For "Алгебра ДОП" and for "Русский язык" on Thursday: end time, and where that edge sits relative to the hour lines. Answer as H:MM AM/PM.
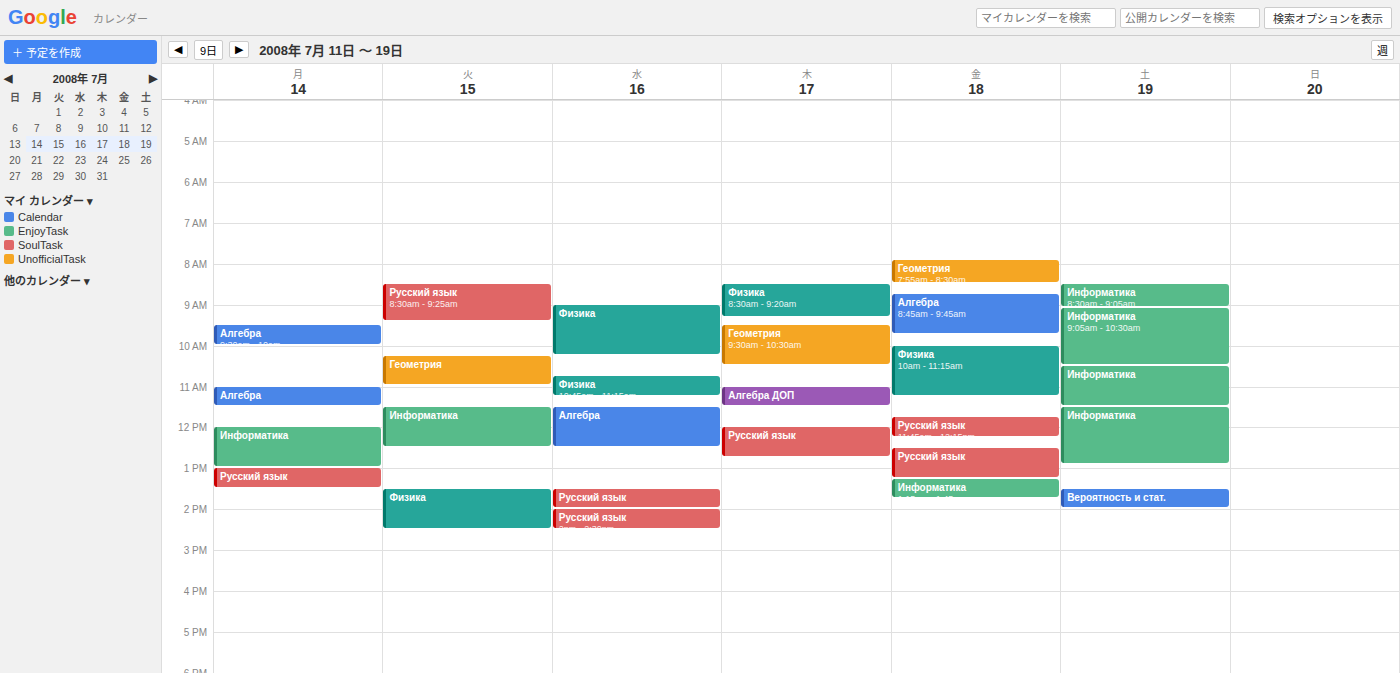
"Алгебра ДОП": 11:30 AM, halfway between the 11 AM and 12 PM lines. "Русский язык": 12:45 PM, neither: three quarters of the way from the 12 PM line to the 1 PM line.